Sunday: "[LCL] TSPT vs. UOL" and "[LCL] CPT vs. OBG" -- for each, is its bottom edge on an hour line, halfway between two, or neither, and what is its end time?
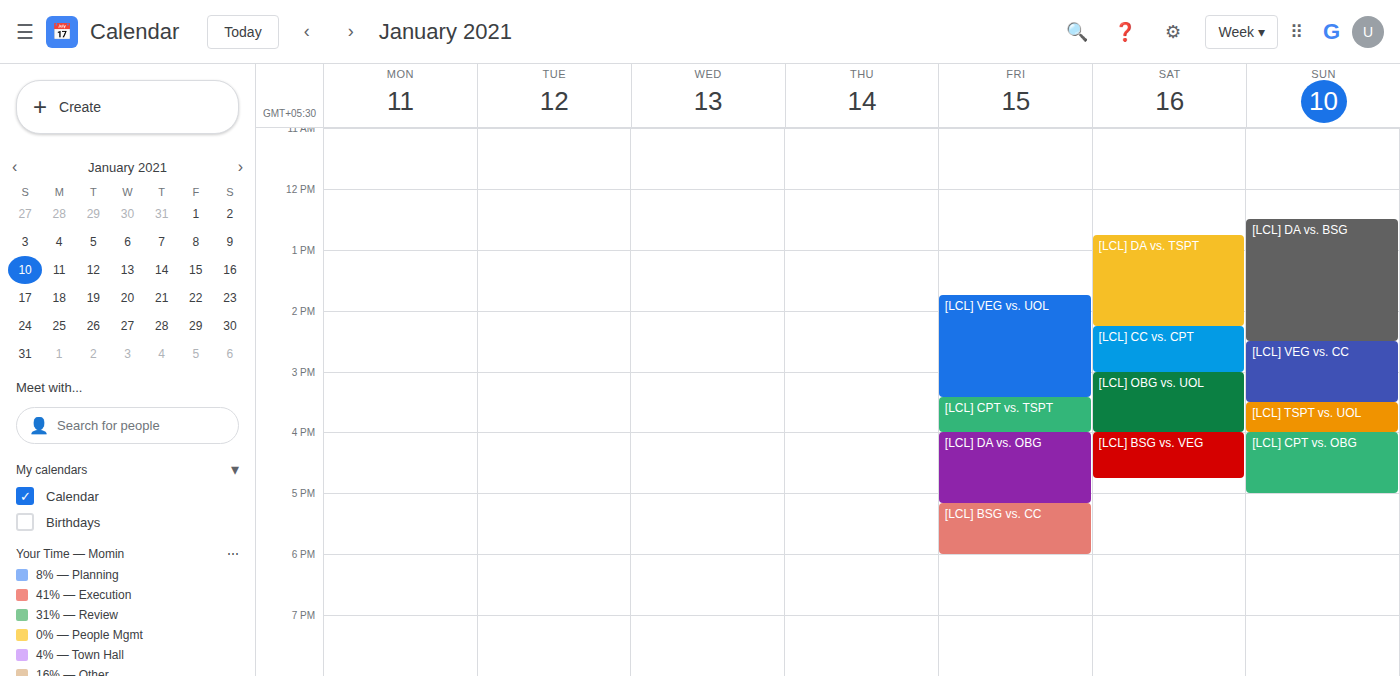
"[LCL] TSPT vs. UOL": 4:00 PM, exactly on the 4 PM line. "[LCL] CPT vs. OBG": 5:00 PM, exactly on the 5 PM line.